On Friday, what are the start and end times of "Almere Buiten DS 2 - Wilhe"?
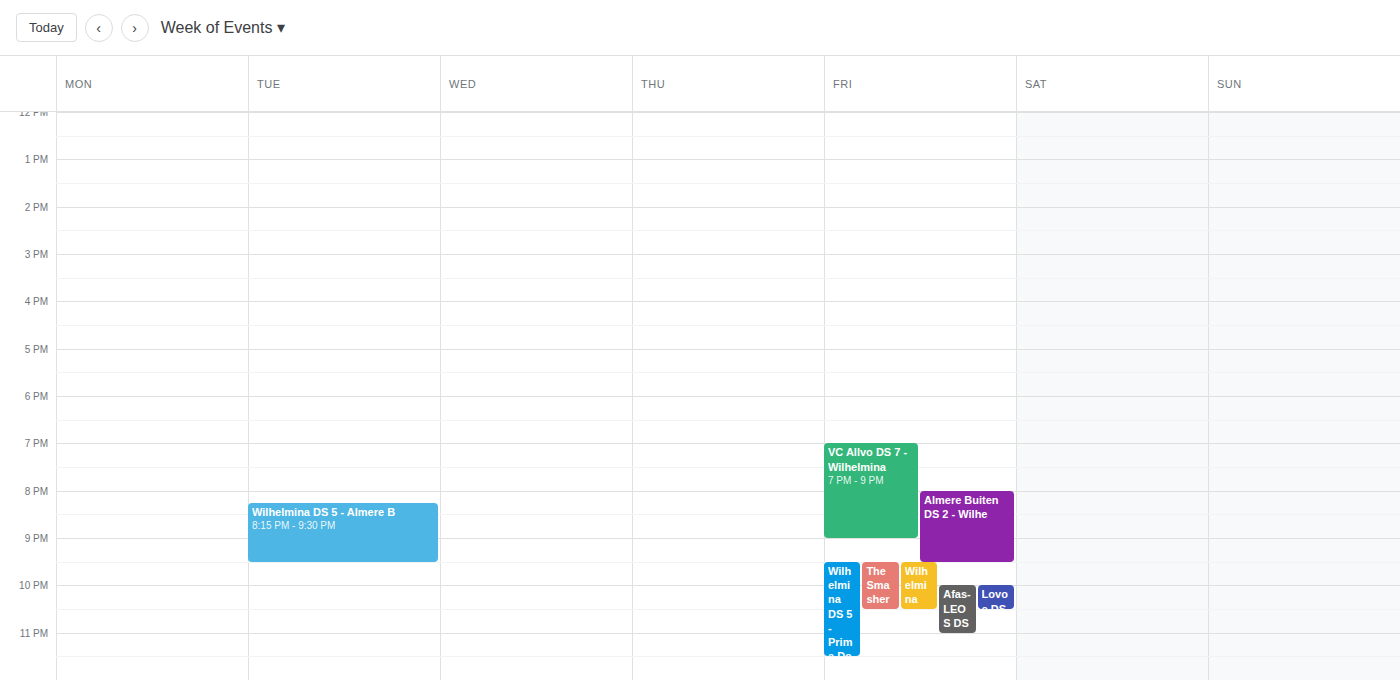
8:00 PM to 9:30 PM